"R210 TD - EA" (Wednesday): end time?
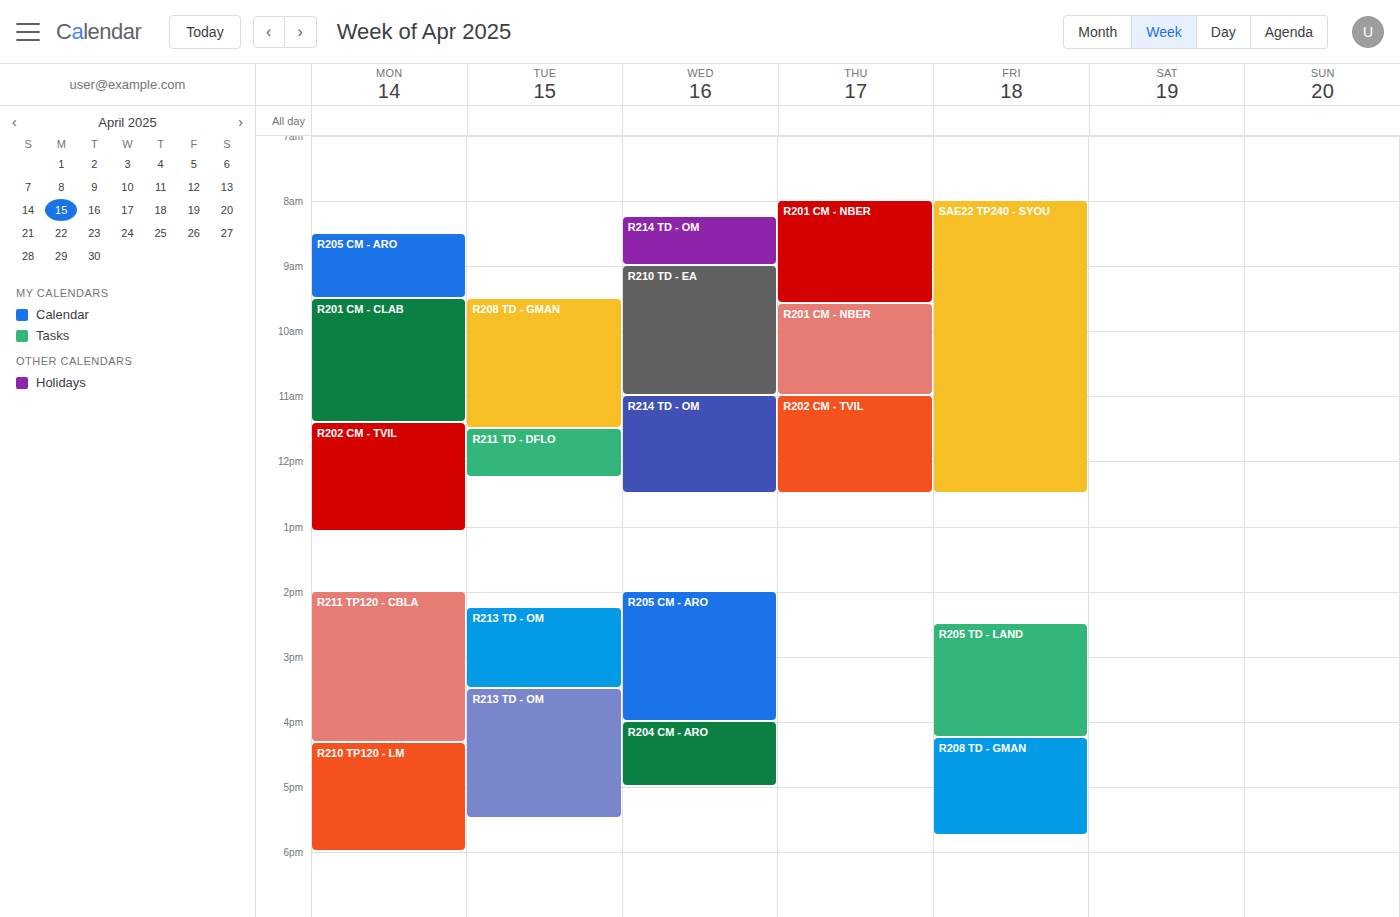
11:00 AM